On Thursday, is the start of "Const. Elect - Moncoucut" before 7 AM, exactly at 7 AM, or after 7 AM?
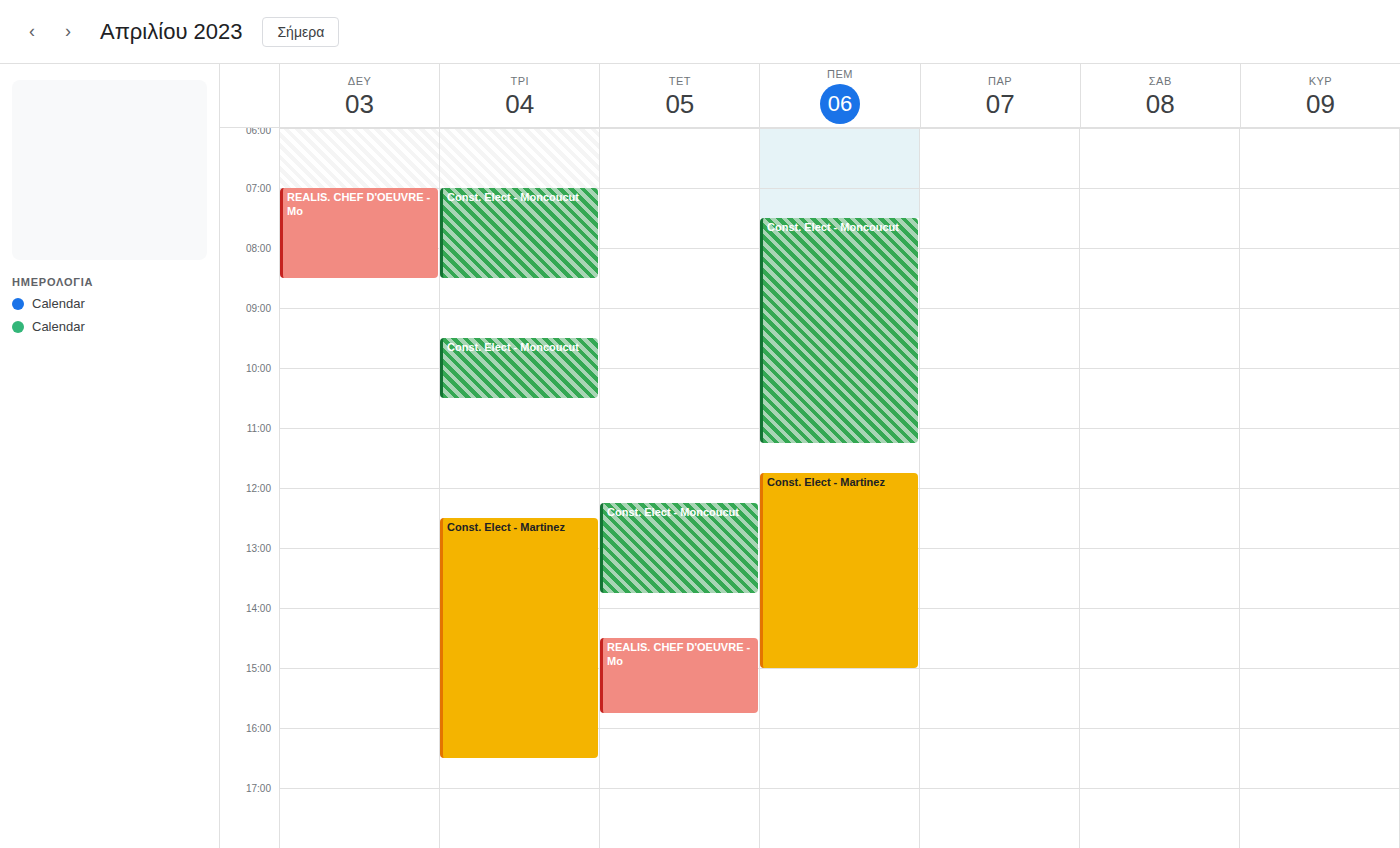
7:30 AM -- after 7 AM, 30 minutes below the 7 AM line.